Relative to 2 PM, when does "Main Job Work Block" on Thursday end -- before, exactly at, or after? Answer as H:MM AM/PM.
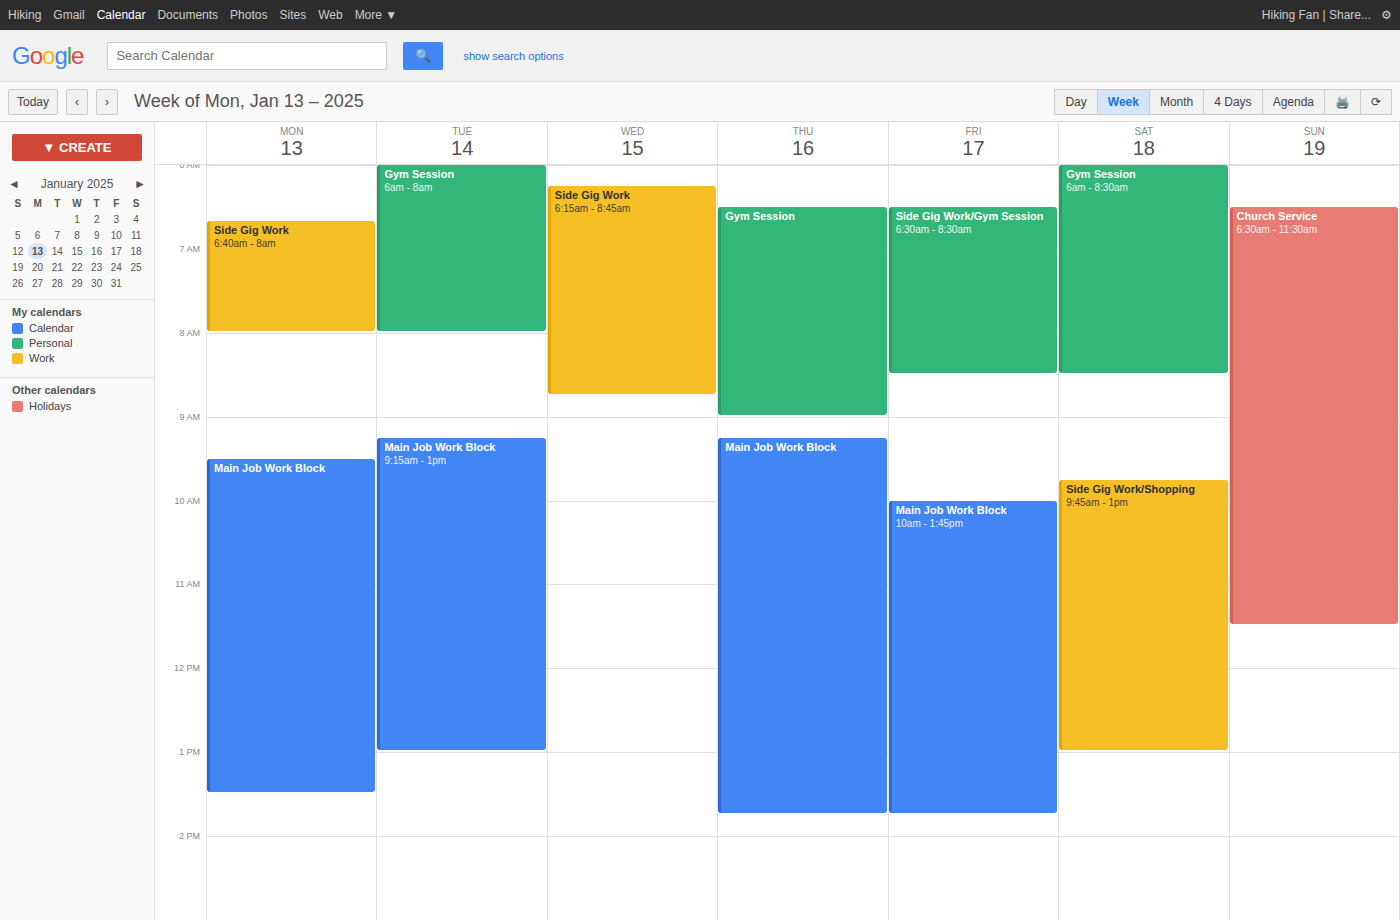
1:45 PM -- before 2 PM, 15 minutes above the 2 PM line.